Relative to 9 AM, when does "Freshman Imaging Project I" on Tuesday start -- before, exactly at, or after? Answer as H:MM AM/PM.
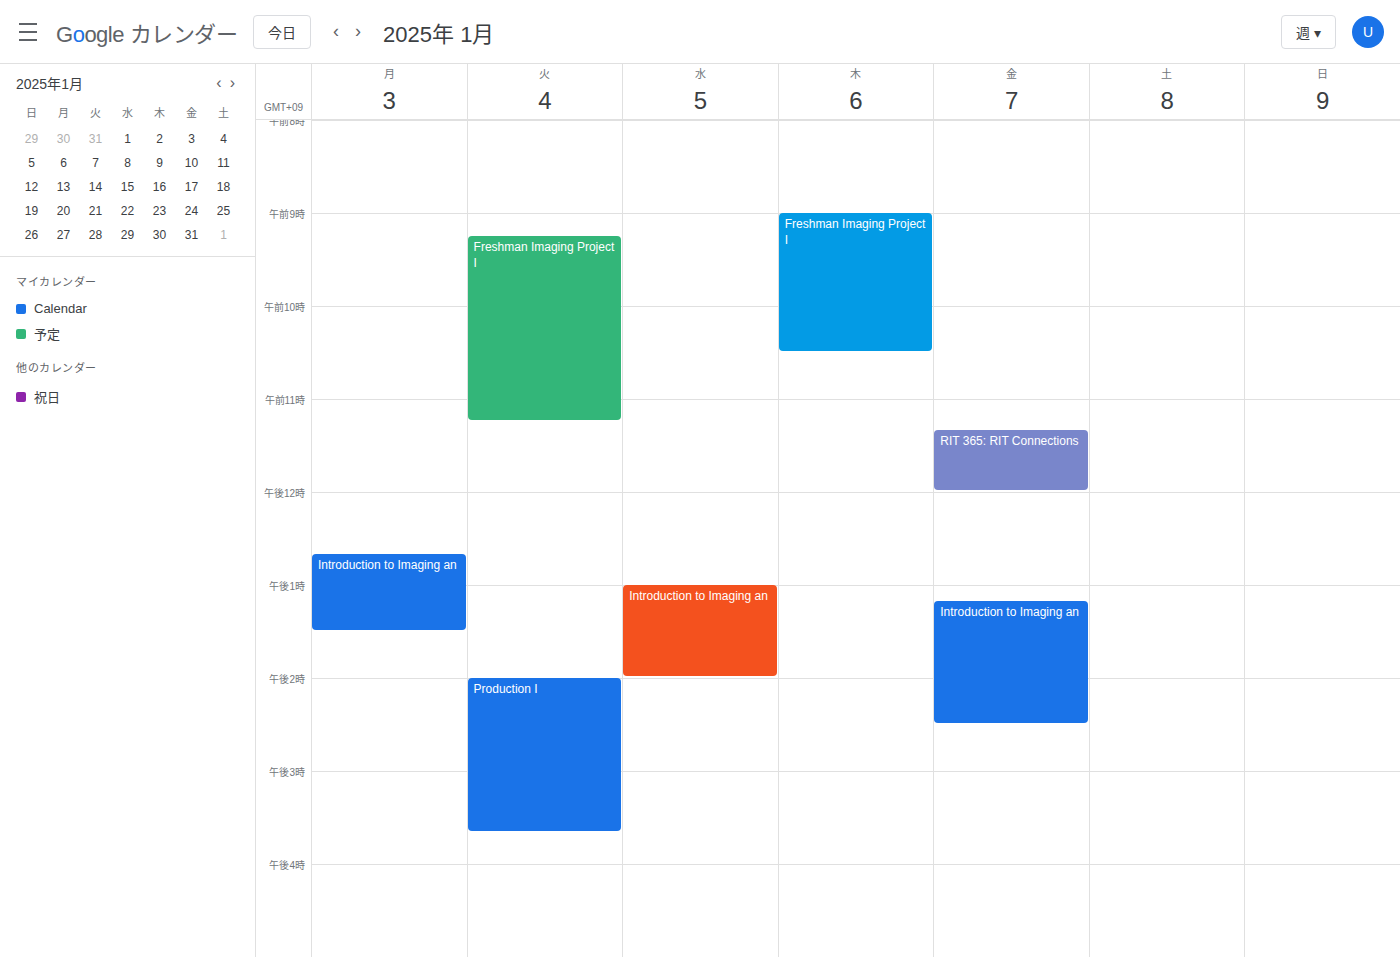
9:15 AM -- after 9 AM, 15 minutes below the 9 AM line.